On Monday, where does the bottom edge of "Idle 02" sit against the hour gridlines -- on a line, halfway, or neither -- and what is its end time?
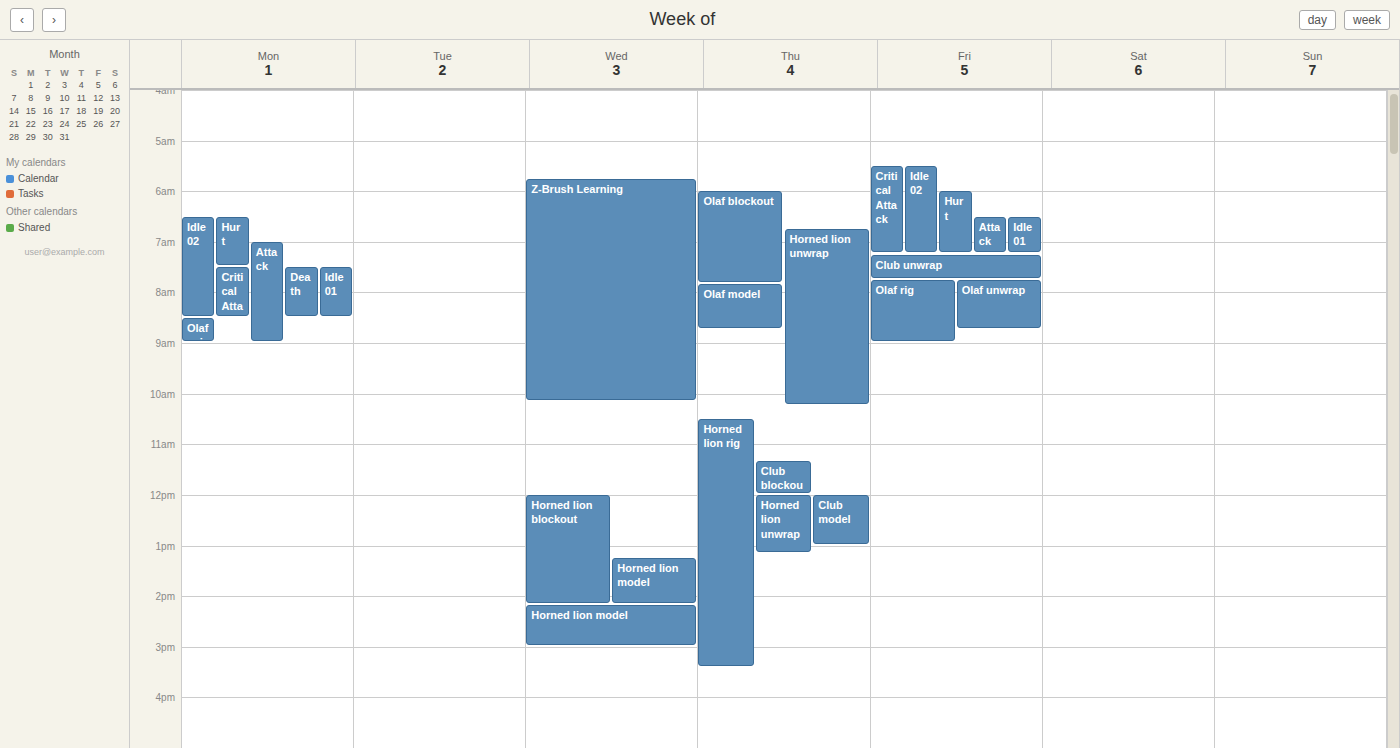
08:30 -- halfway between the 08:00 and 09:00 lines.